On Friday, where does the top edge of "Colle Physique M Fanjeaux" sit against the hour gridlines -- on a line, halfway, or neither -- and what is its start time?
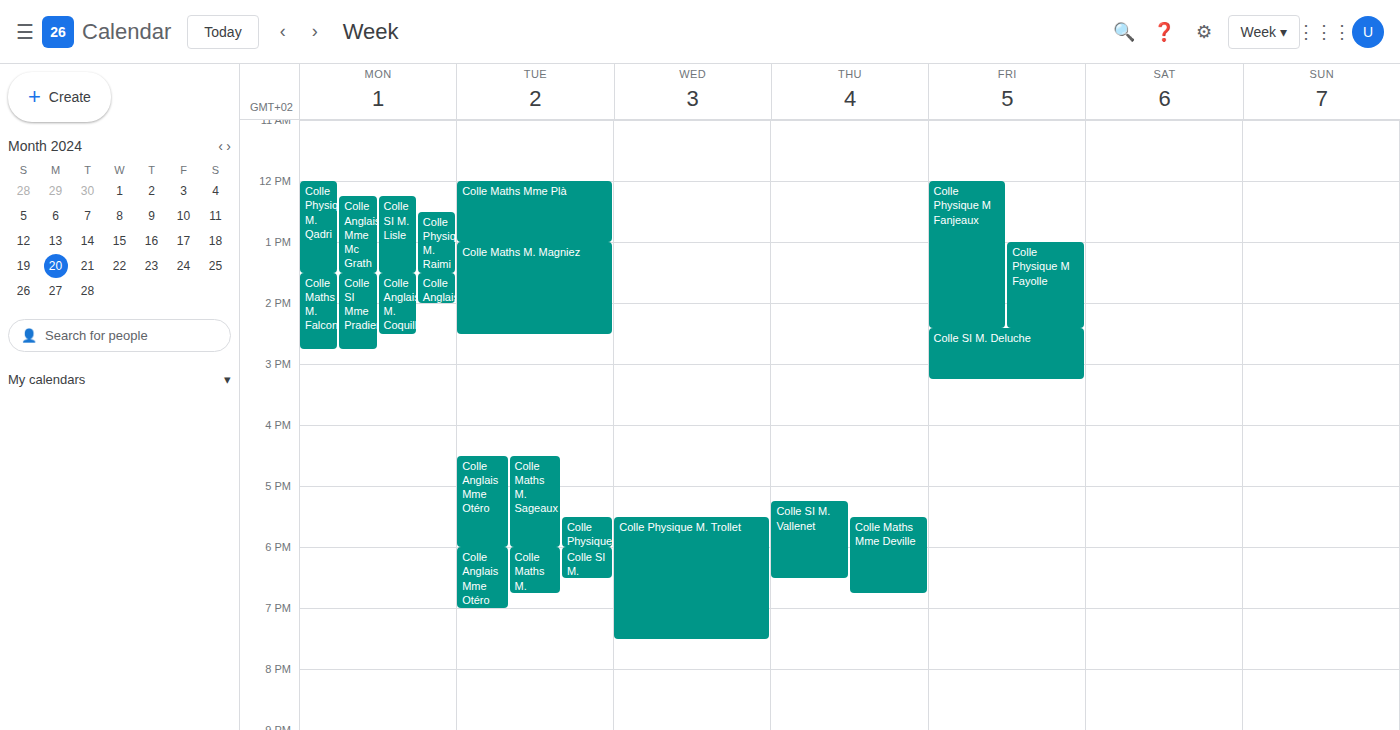
12:00 PM -- exactly on the 12 PM line.